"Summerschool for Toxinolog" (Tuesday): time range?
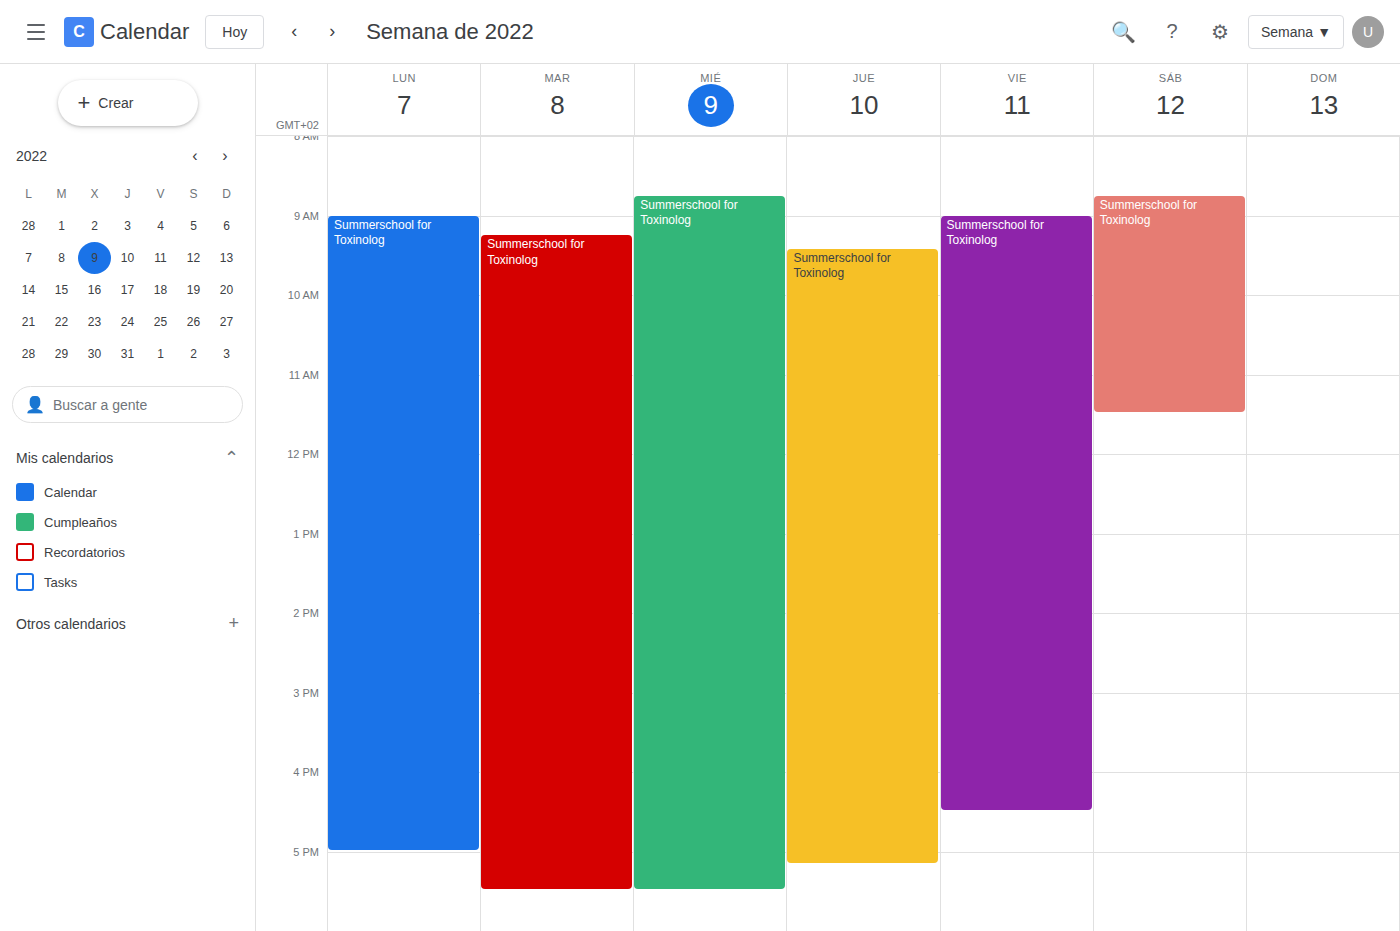
9:15 AM to 5:30 PM